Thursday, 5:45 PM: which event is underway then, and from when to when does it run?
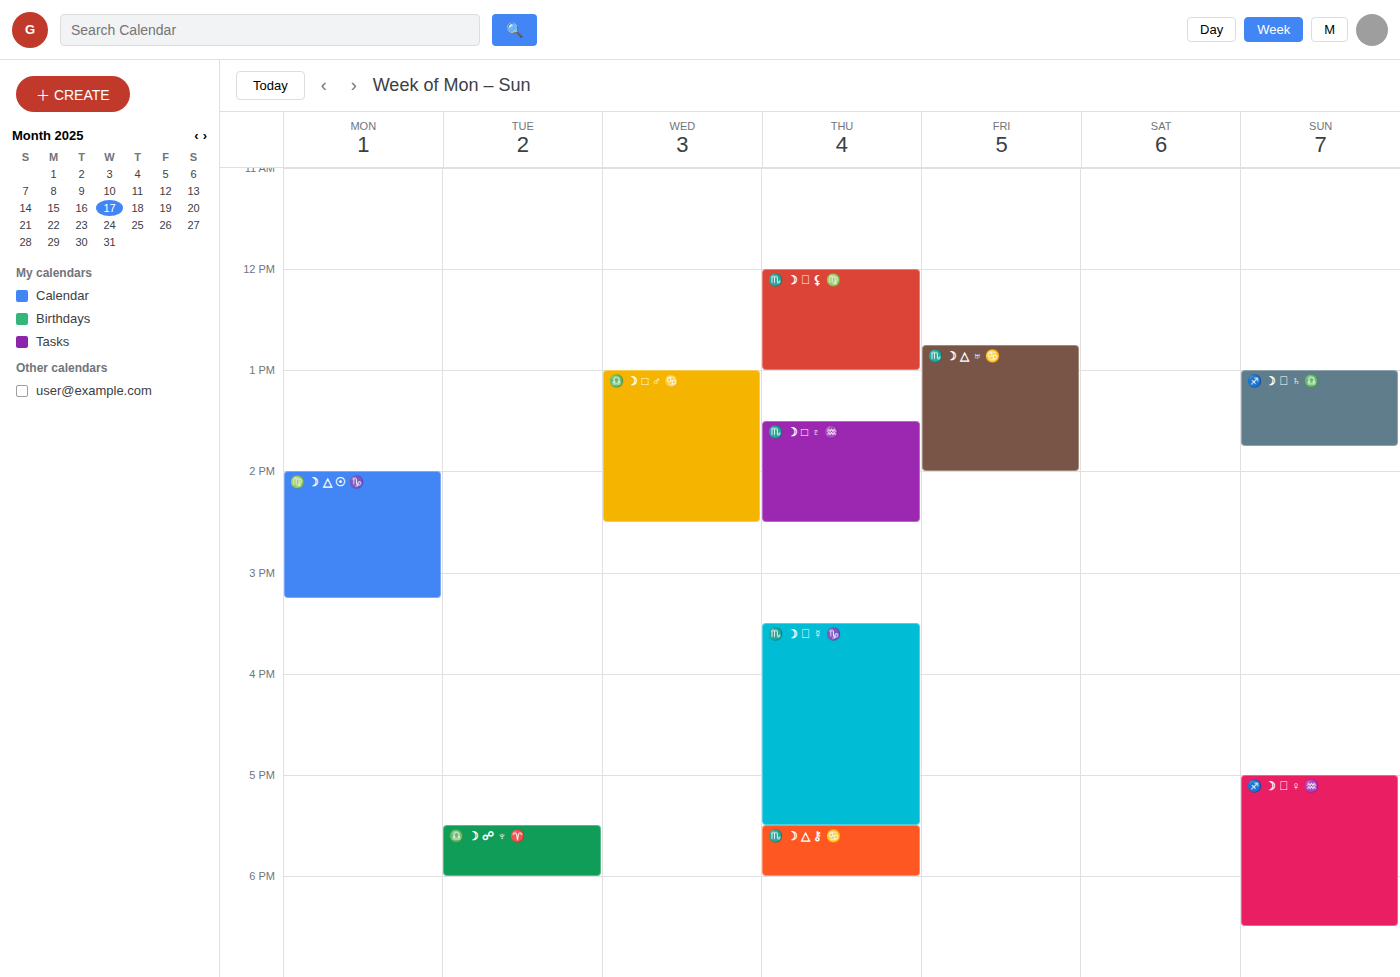
"♏️ ☽ △ ⚷ ♋️", 5:30 PM to 6:00 PM